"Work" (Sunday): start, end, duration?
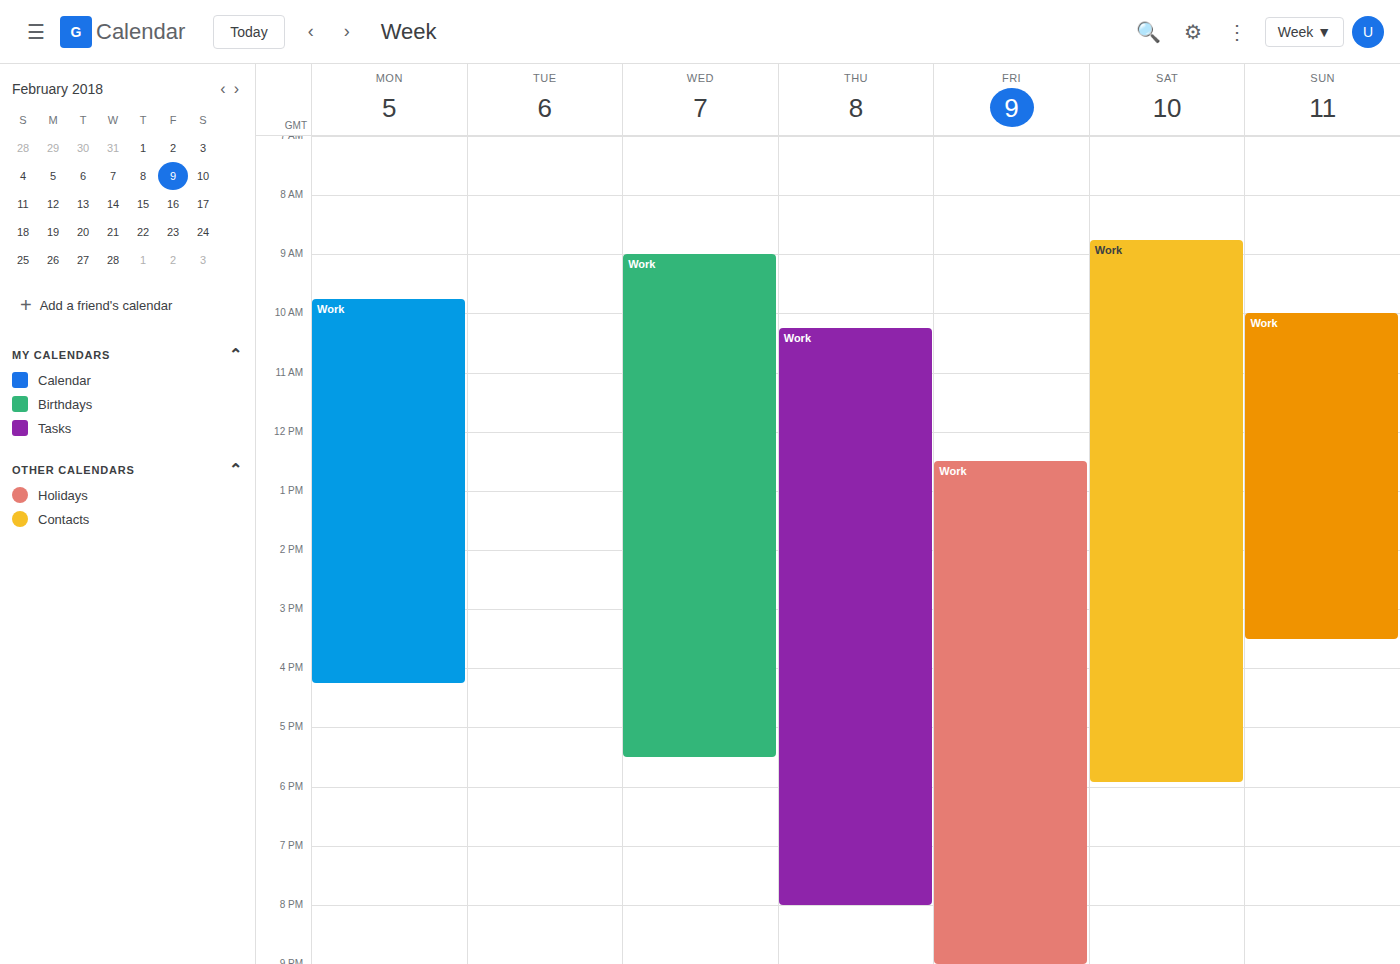
10:00 AM to 3:30 PM, 5 hours 30 minutes